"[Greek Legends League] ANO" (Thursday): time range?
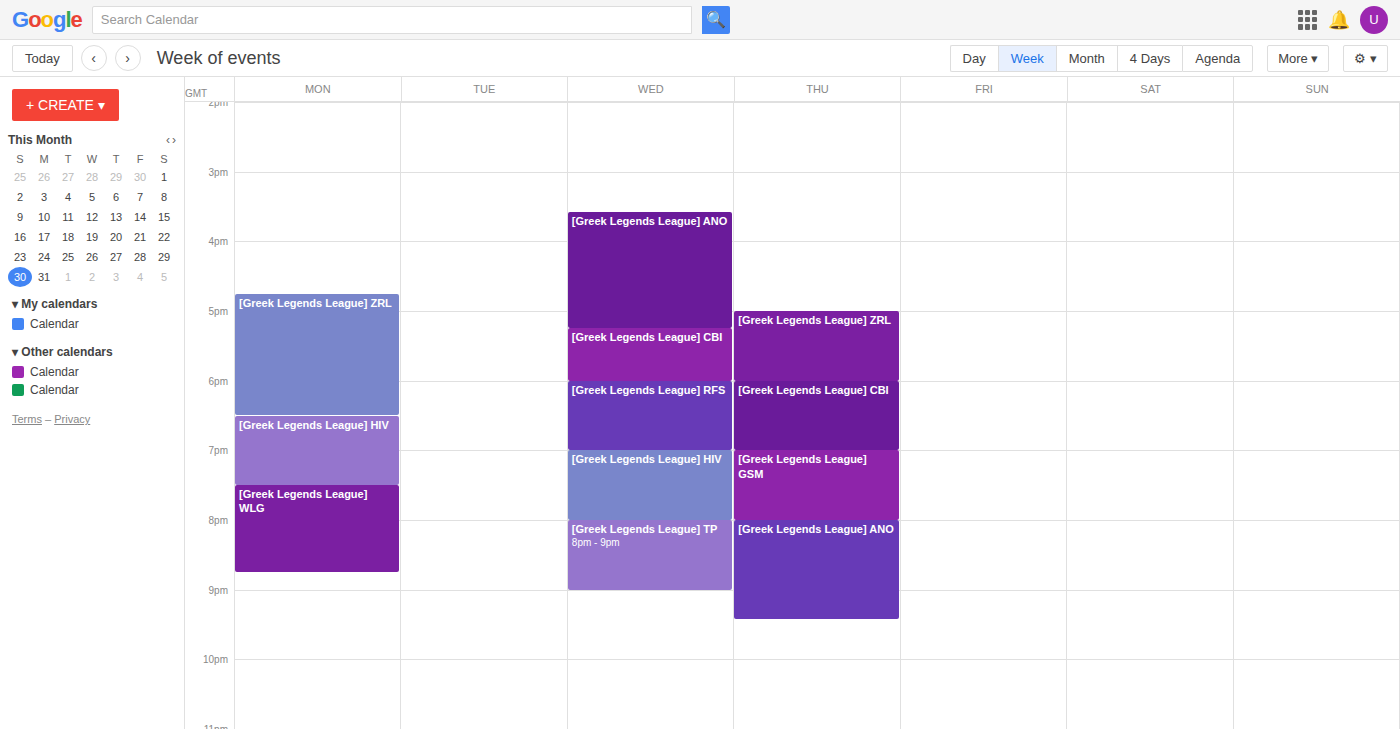
20:00 to 21:25